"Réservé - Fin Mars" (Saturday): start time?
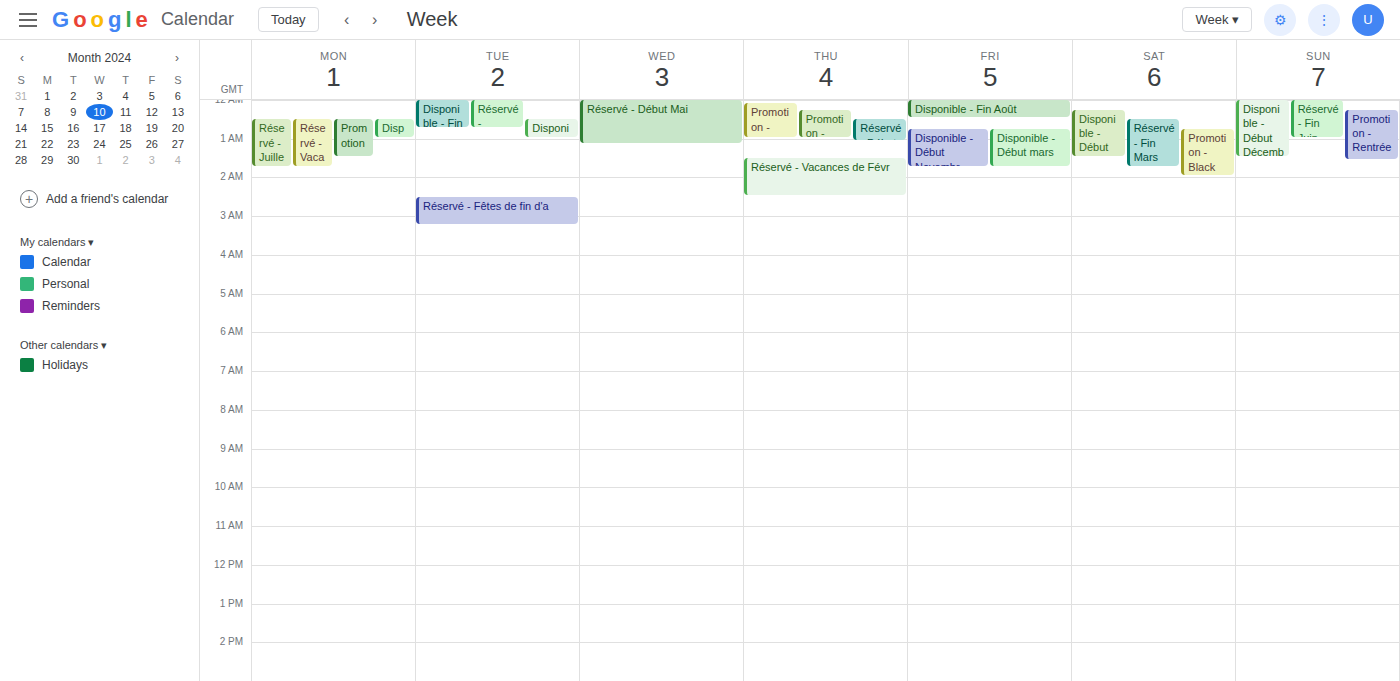
12:30 AM